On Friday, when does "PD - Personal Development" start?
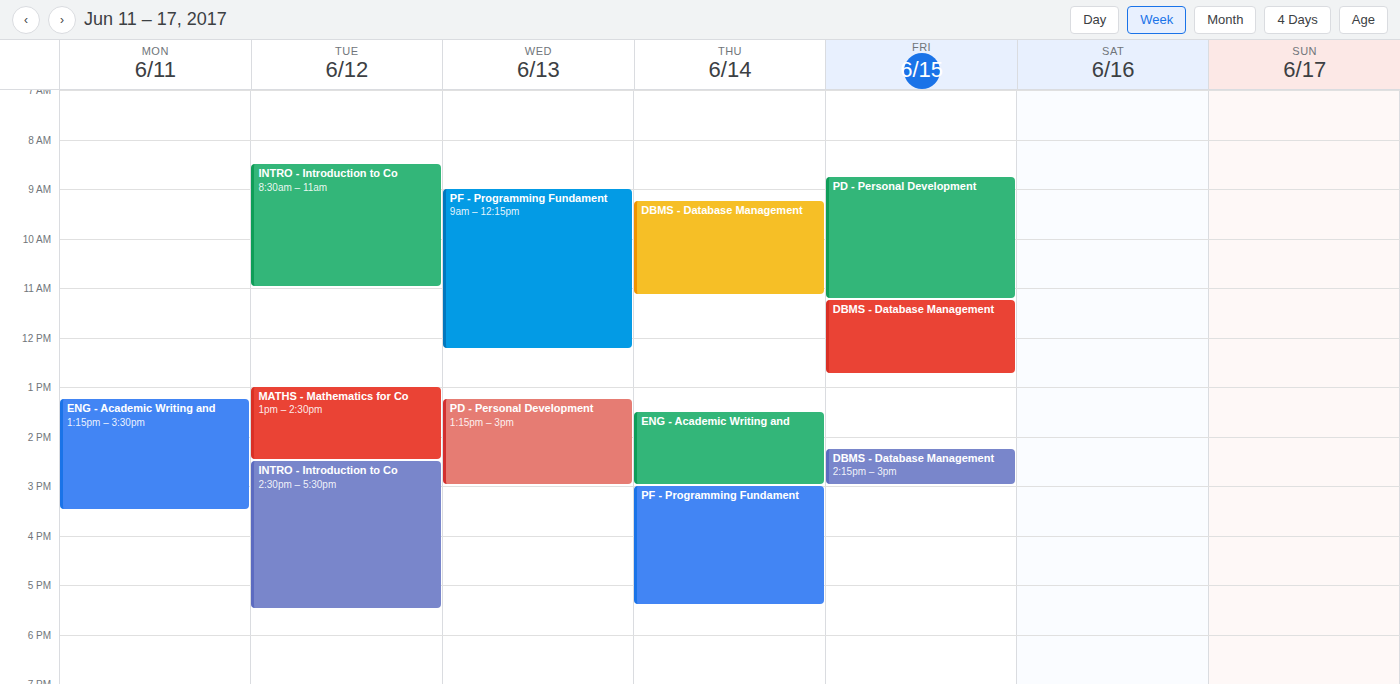
8:45 AM